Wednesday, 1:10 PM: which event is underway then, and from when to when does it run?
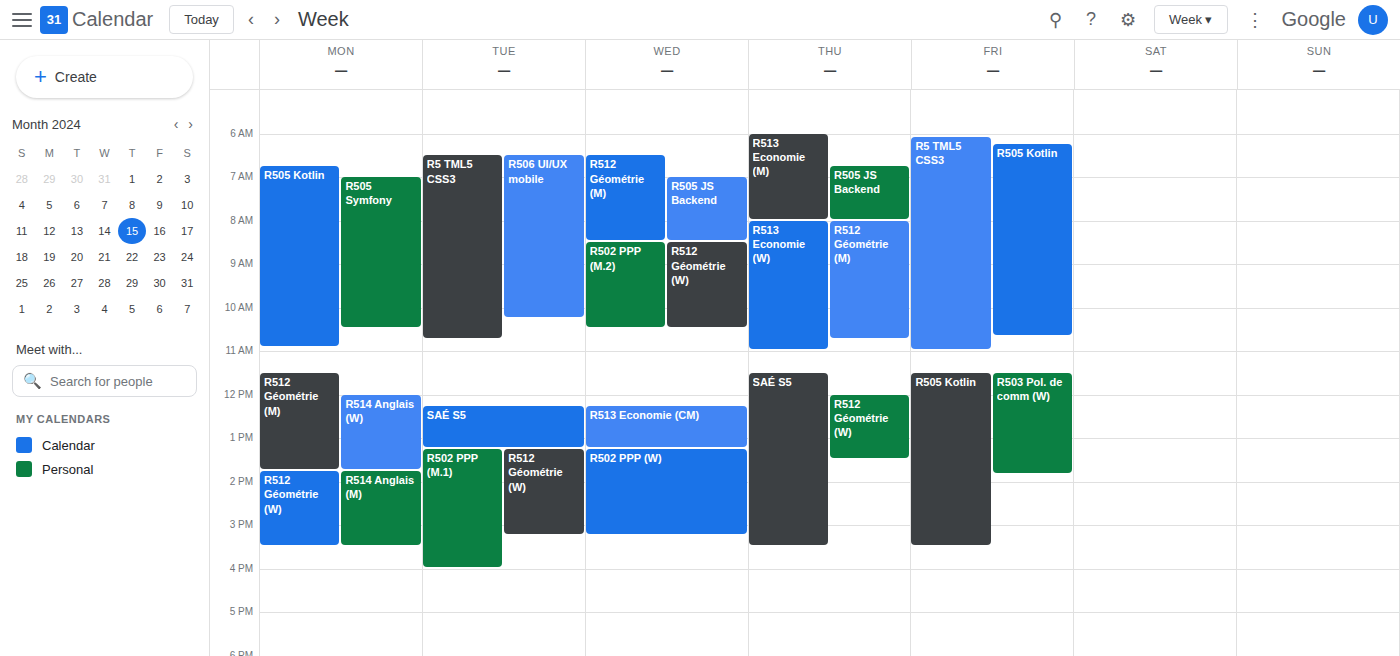
"R513 Economie (CM)", 12:15 PM to 1:15 PM